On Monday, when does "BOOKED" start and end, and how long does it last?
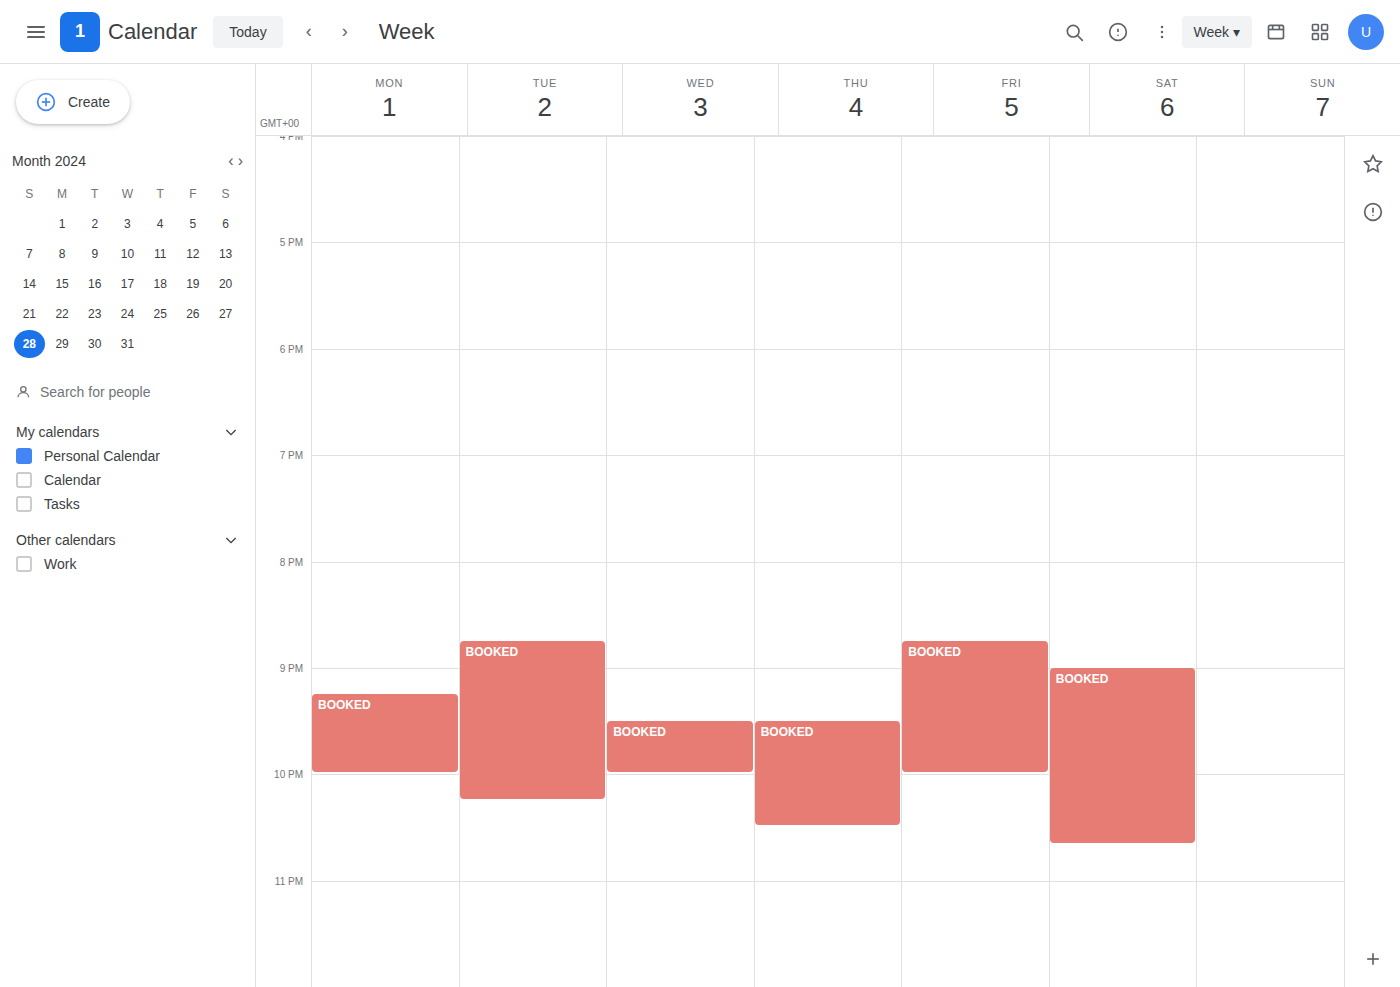
9:15 PM to 10:00 PM, 45 minutes